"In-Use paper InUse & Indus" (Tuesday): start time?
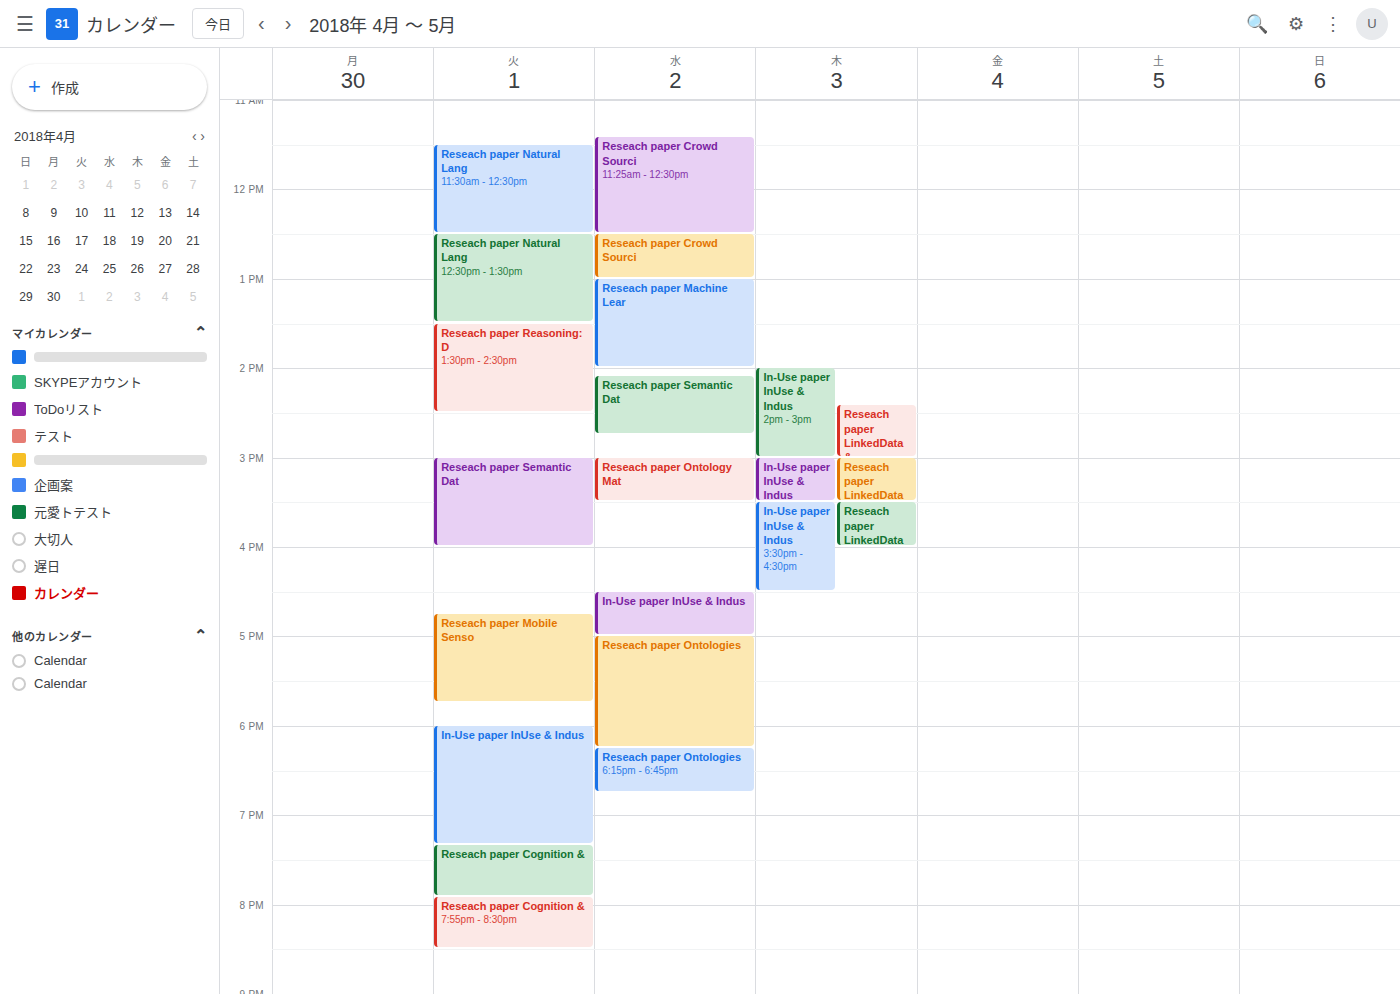
6:00 PM